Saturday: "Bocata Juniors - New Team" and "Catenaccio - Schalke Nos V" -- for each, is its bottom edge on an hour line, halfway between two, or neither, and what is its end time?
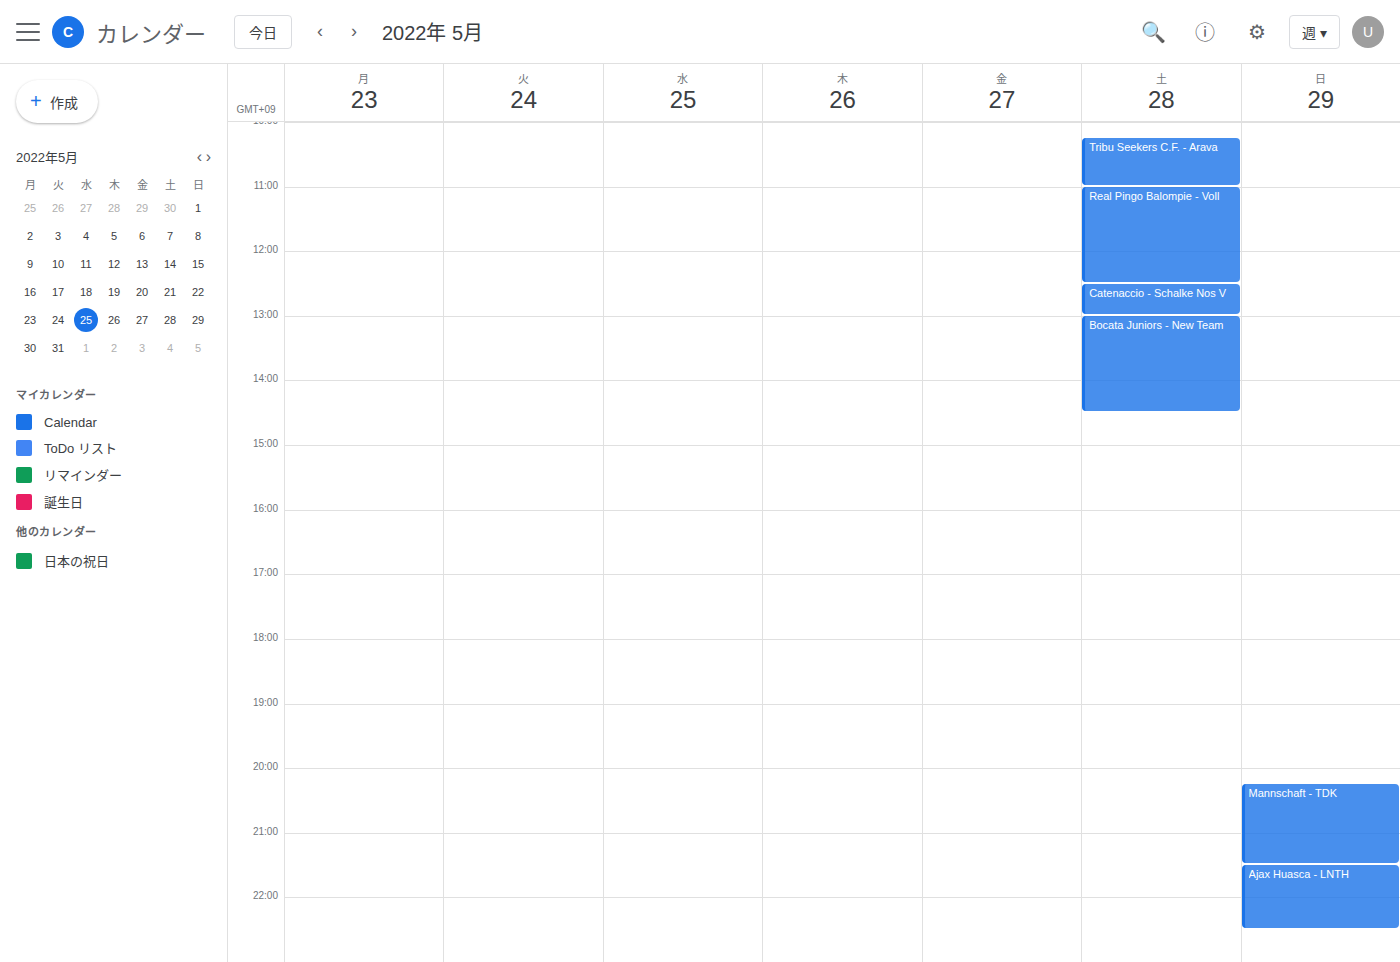
"Bocata Juniors - New Team": 2:30 PM, halfway between the 2 PM and 3 PM lines. "Catenaccio - Schalke Nos V": 1:00 PM, exactly on the 1 PM line.